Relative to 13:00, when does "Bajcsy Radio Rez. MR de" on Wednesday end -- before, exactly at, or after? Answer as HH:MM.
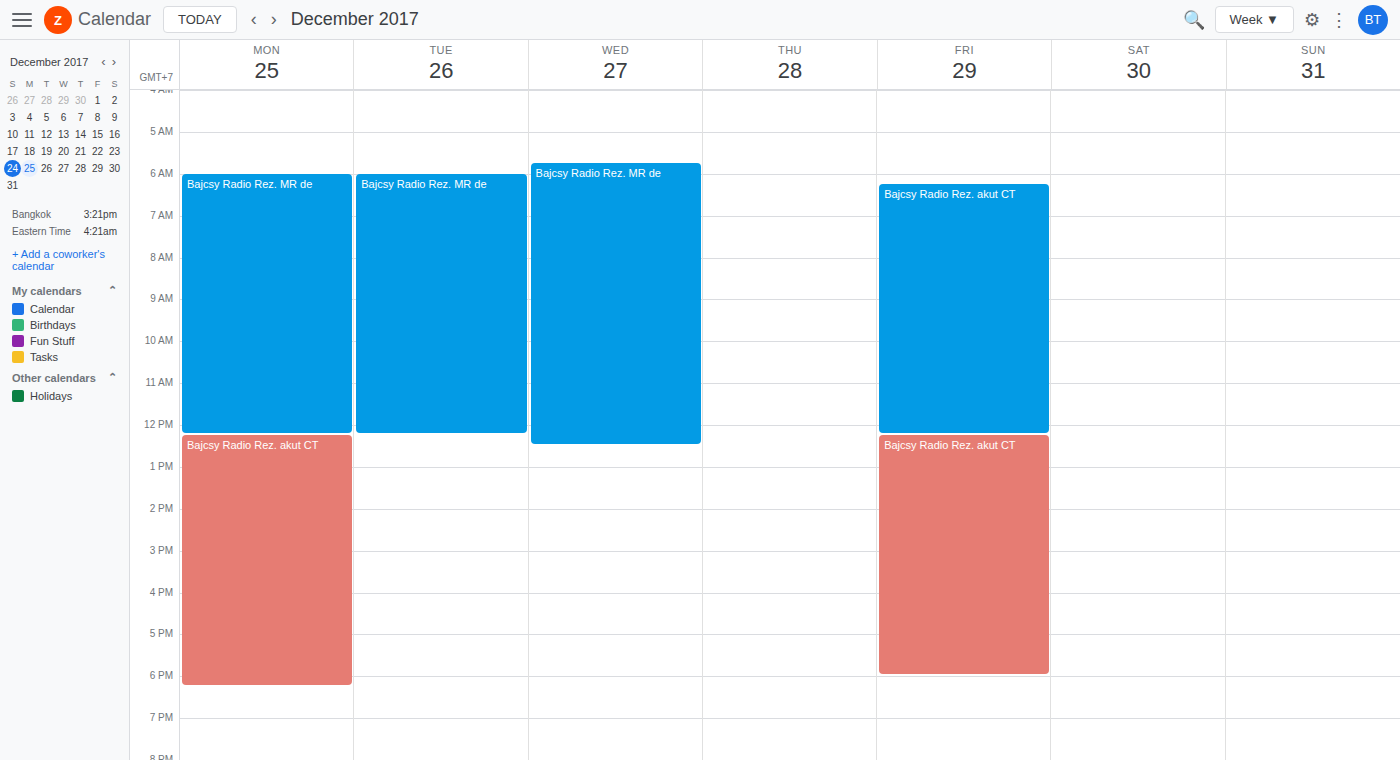
12:30 -- before 13:00, 30 minutes above the 13:00 line.